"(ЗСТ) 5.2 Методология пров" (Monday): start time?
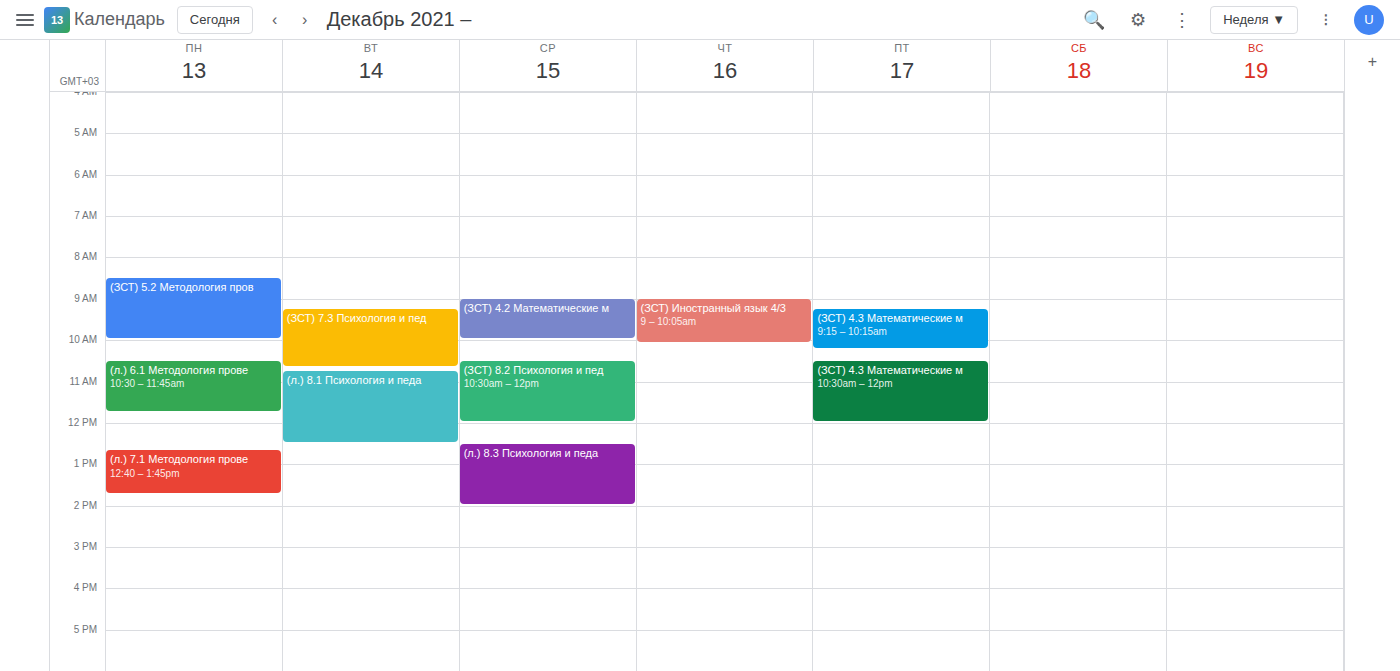
8:30 AM